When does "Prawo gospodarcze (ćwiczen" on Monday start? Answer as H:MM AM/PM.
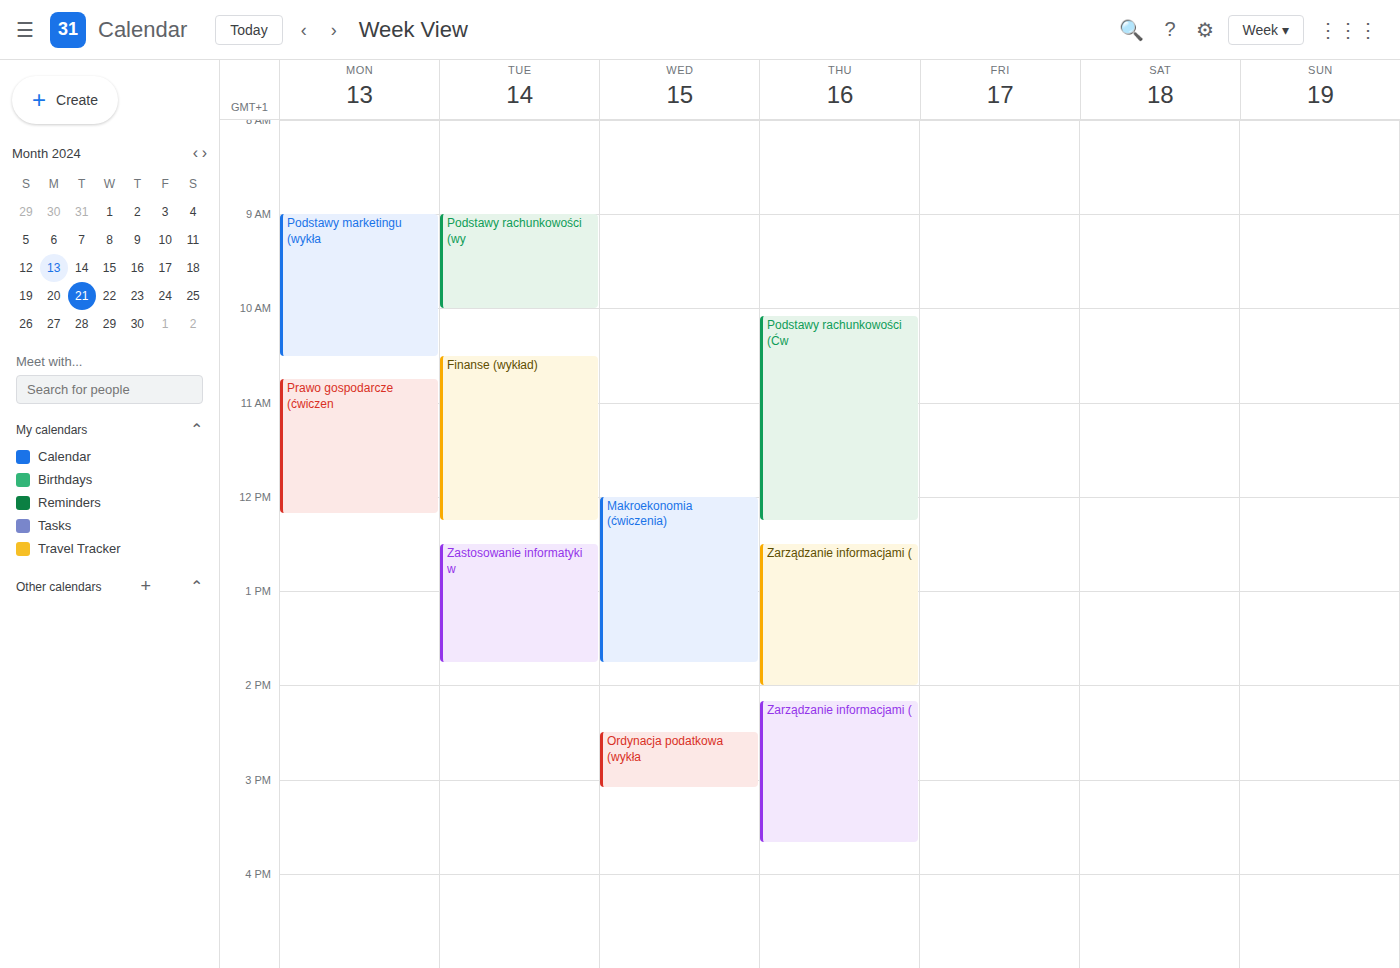
10:45 AM